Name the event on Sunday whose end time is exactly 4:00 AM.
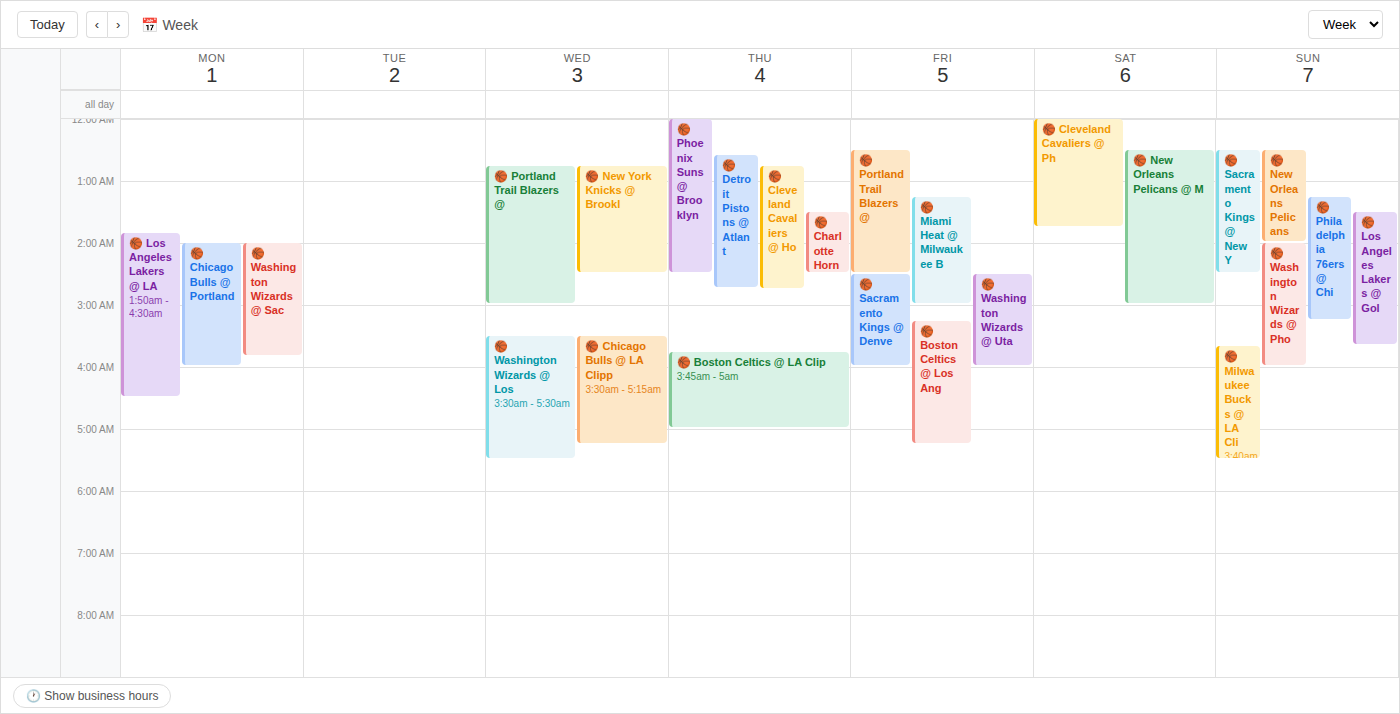
"🏀 Washington Wizards @ Pho"